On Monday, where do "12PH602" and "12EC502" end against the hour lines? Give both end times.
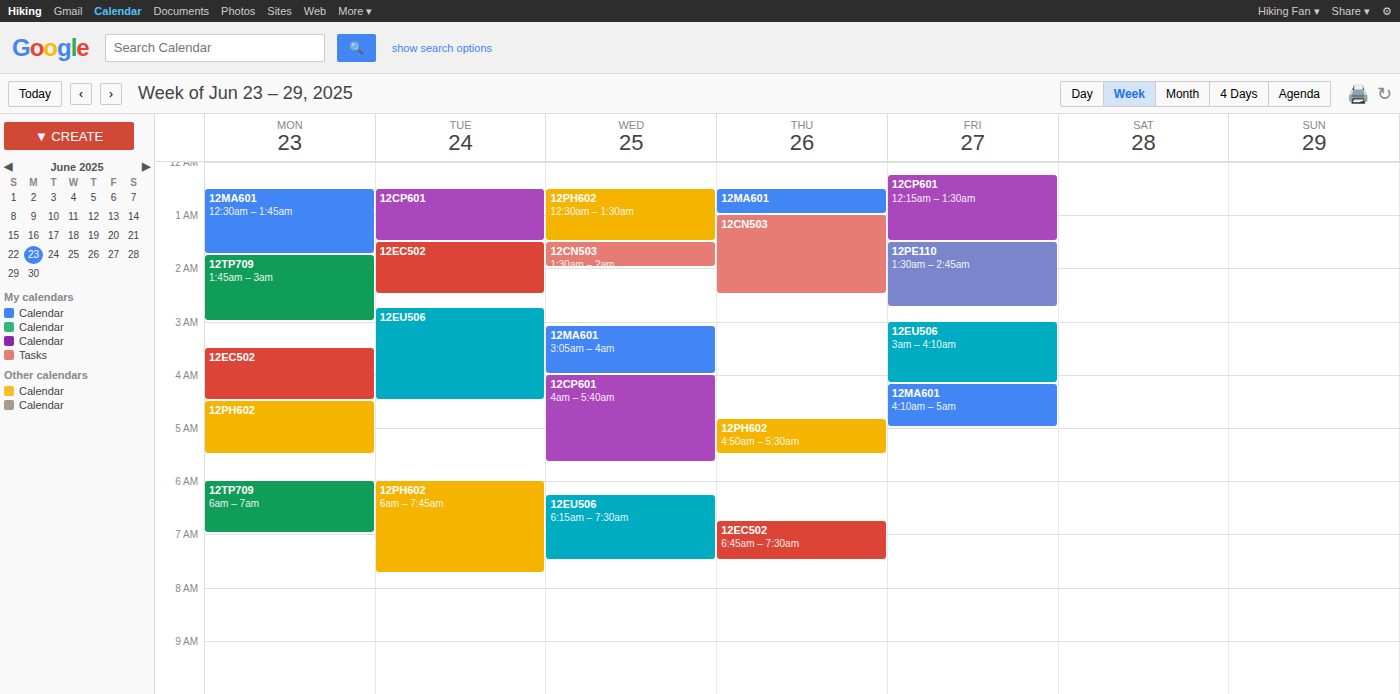
"12PH602": 5:30 AM, halfway between the 5 AM and 6 AM lines. "12EC502": 4:30 AM, halfway between the 4 AM and 5 AM lines.